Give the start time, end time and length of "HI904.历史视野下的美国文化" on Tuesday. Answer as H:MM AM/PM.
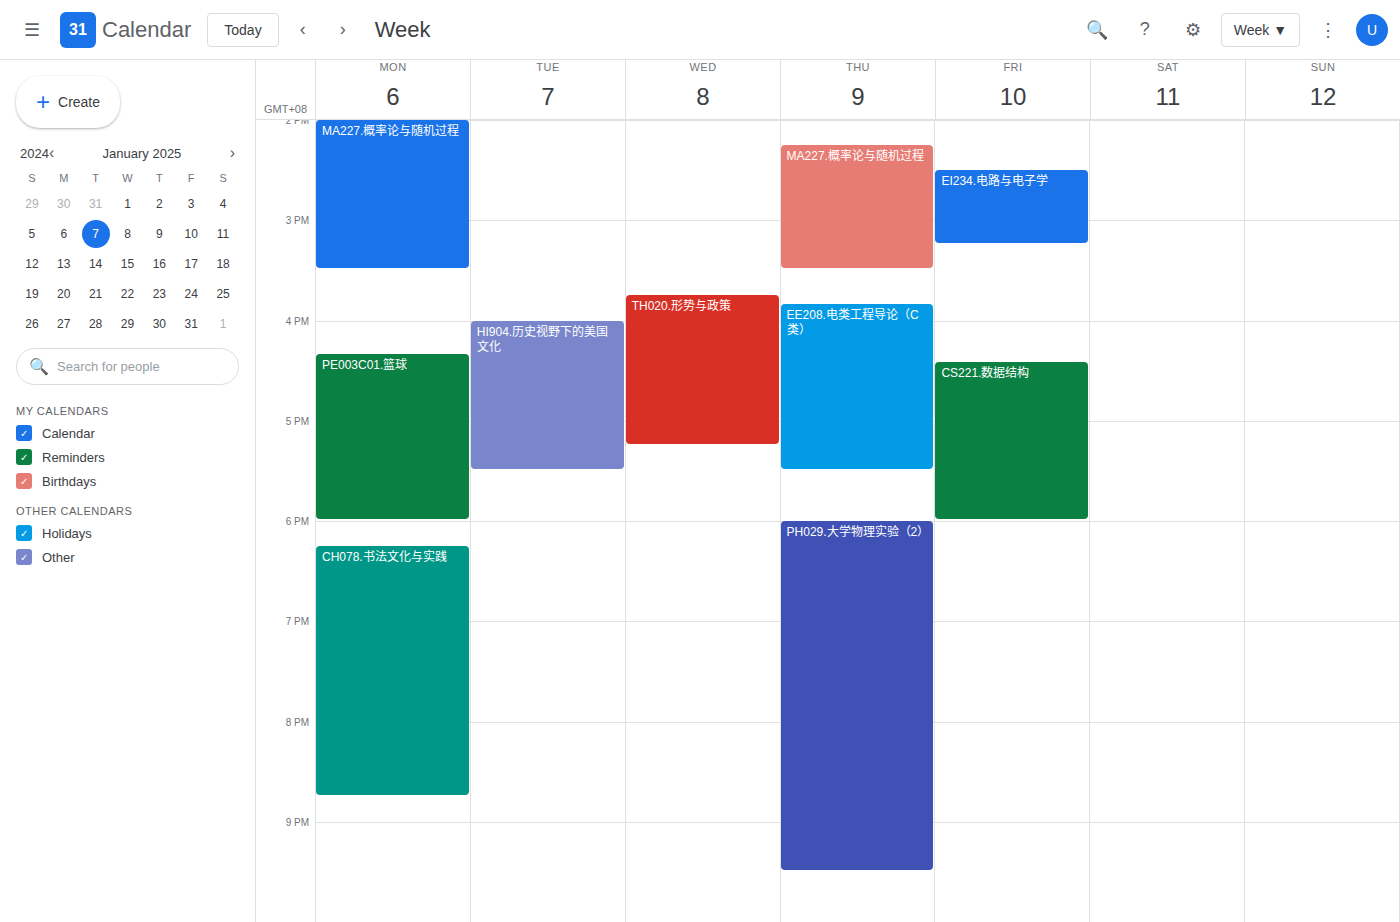
4:00 PM to 5:30 PM, 1 hour 30 minutes